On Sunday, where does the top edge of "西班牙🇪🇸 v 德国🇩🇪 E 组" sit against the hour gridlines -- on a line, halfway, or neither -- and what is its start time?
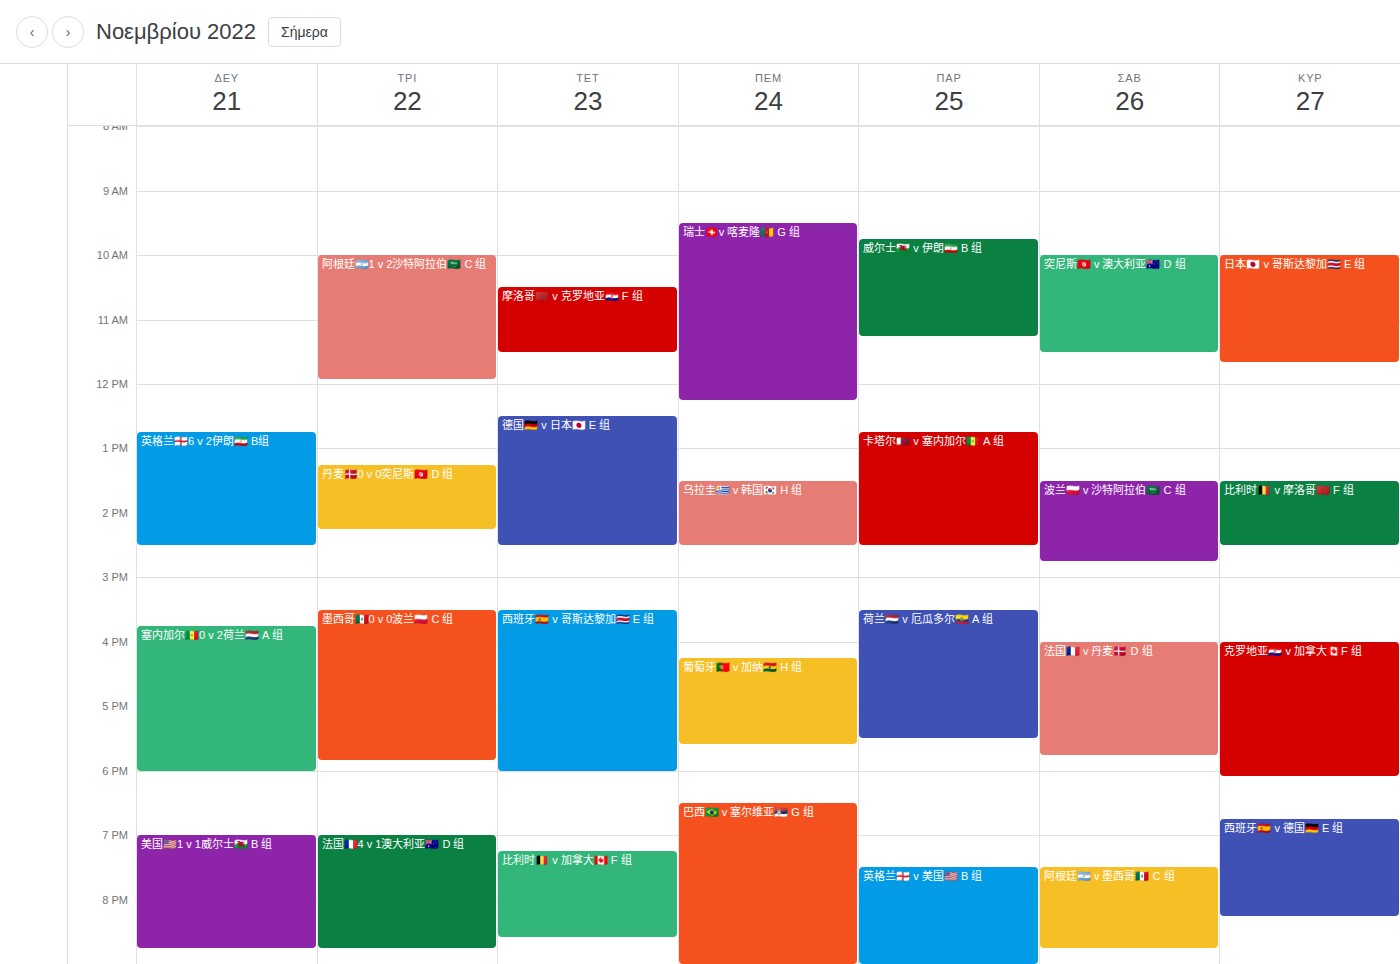
6:45 PM -- neither: three quarters of the way from the 6 PM line to the 7 PM line.